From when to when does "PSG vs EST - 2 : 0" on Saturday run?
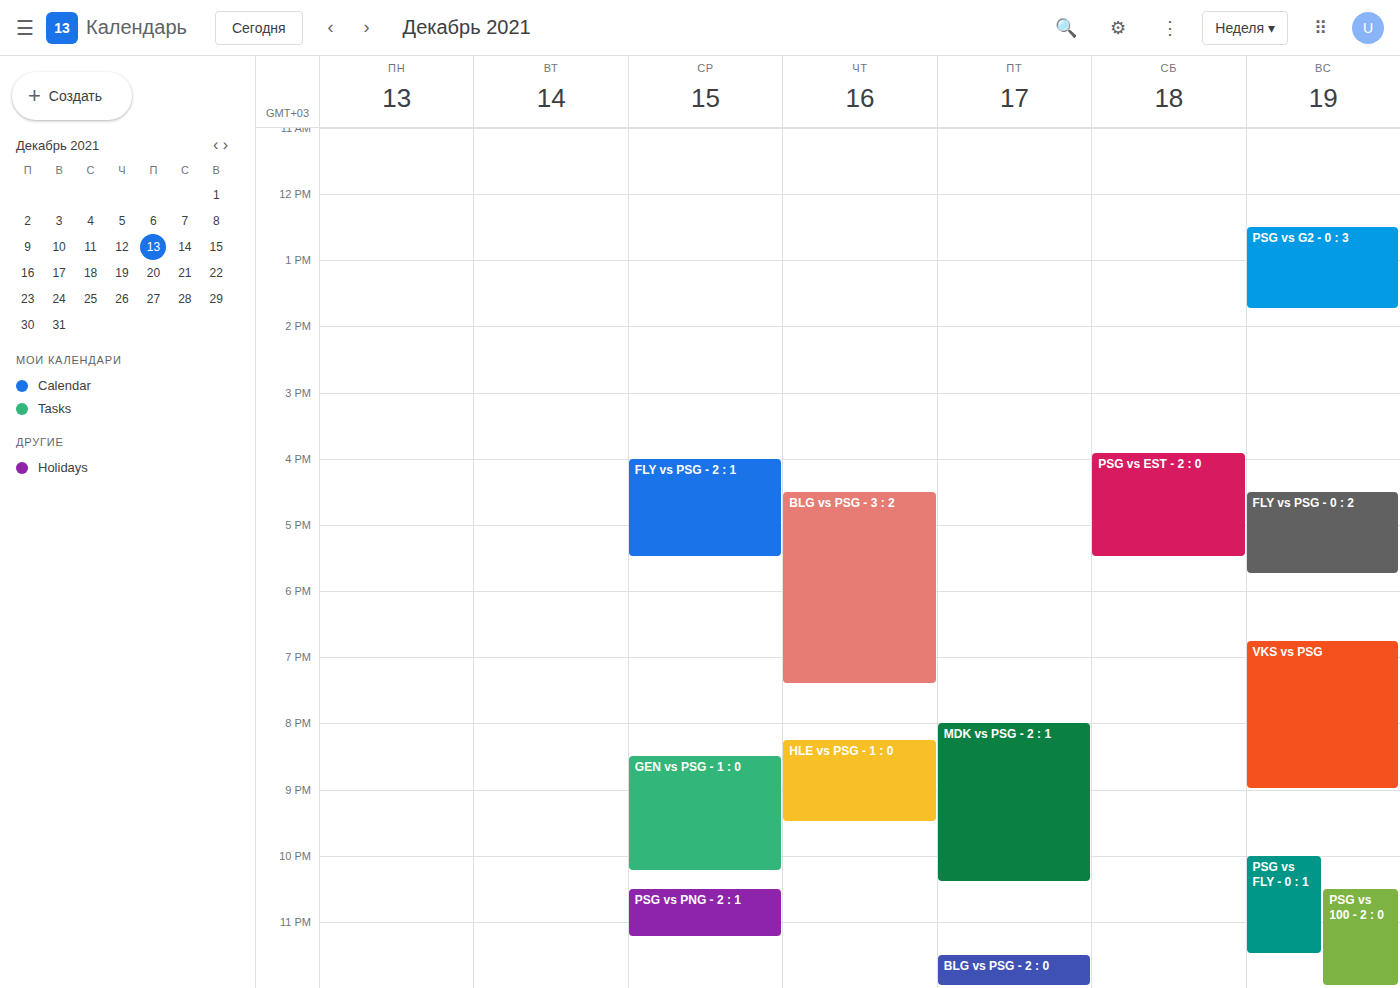
3:55 PM to 5:30 PM